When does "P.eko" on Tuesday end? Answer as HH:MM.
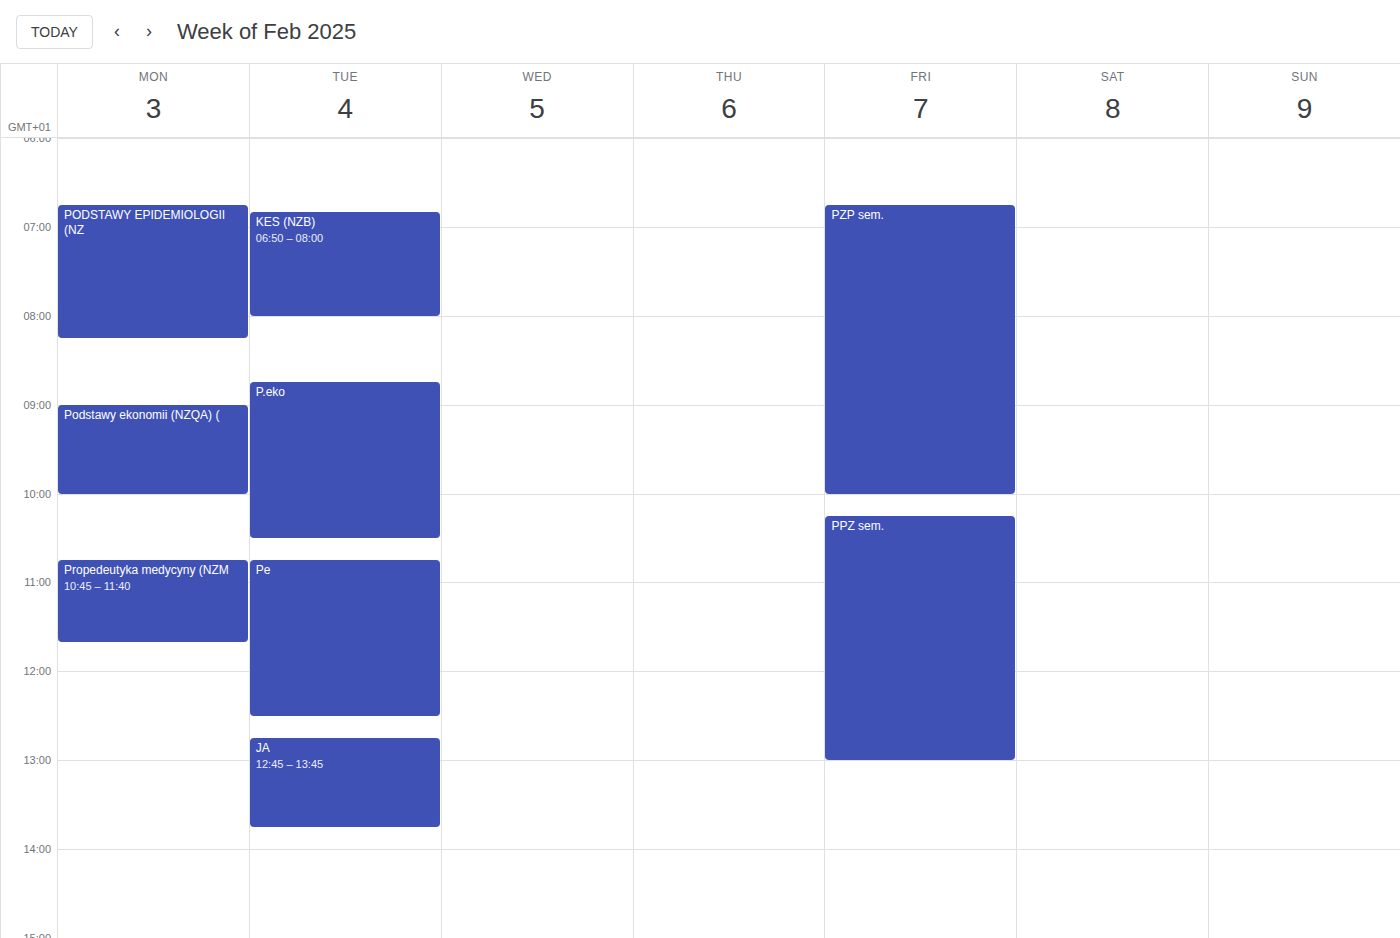
10:30